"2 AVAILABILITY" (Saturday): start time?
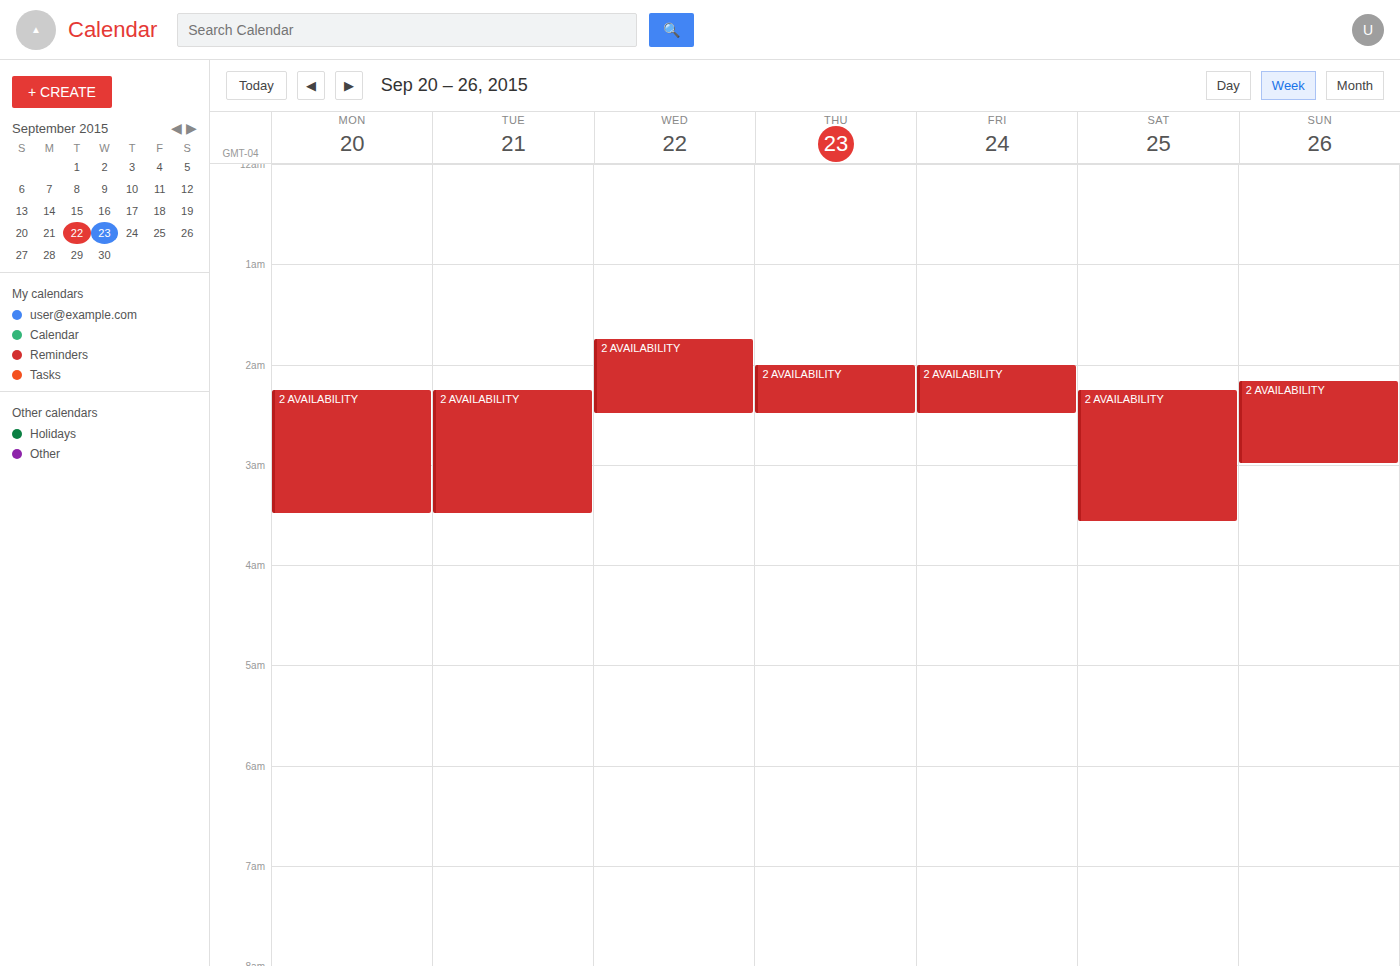
02:15